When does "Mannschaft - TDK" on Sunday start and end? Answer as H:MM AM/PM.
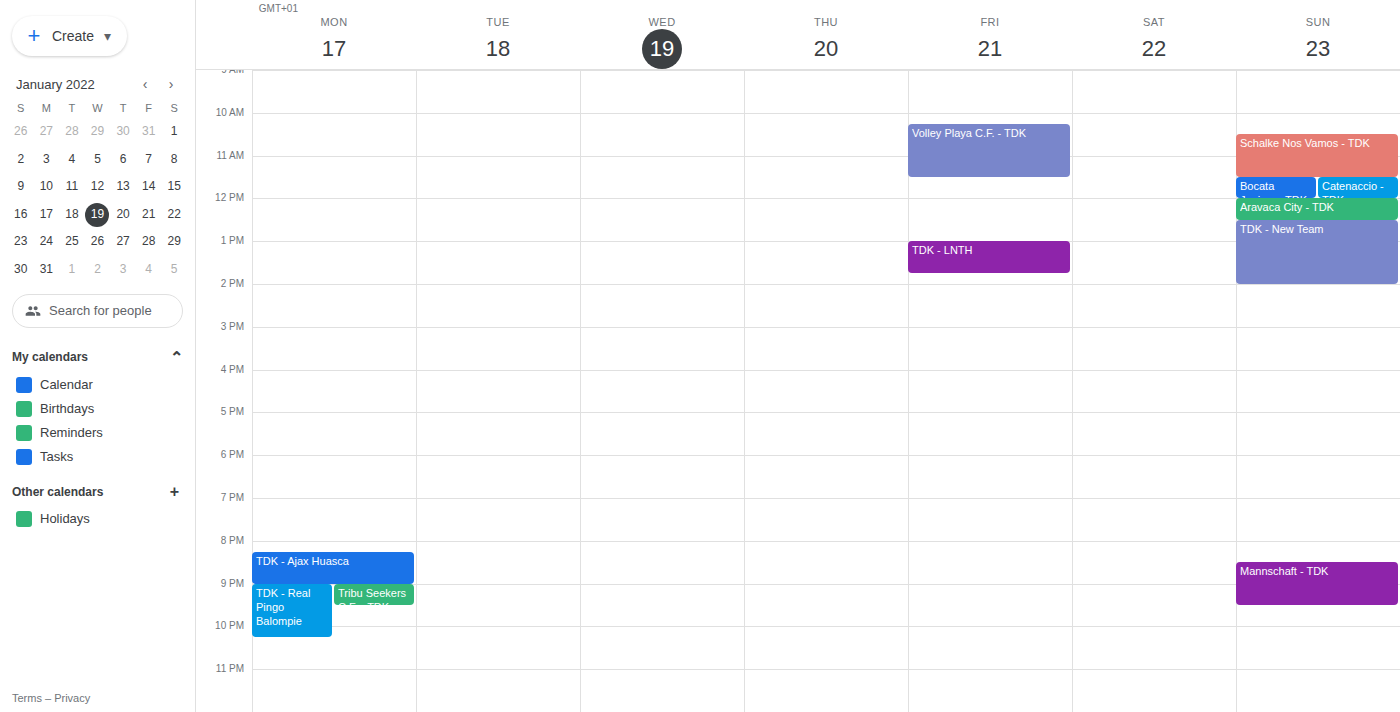
8:30 PM to 9:30 PM